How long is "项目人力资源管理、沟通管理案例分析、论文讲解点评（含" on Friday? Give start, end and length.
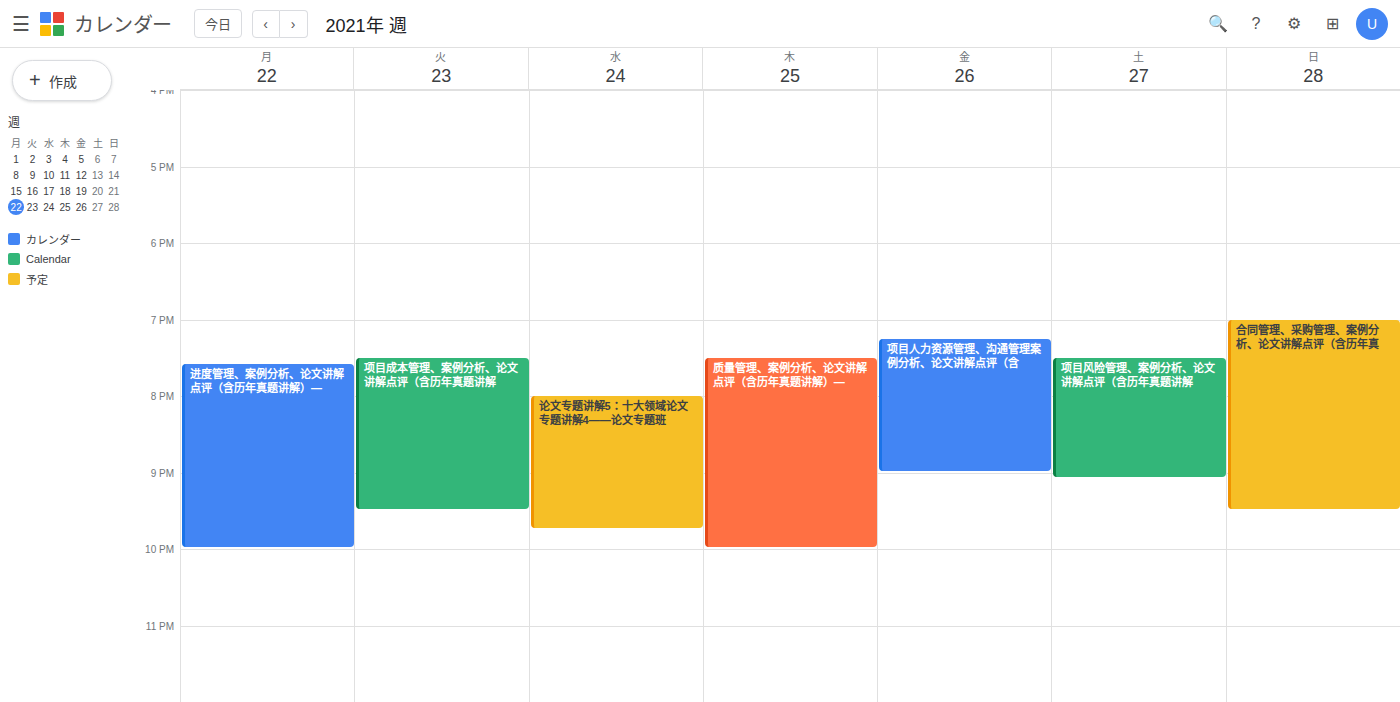
7:15 PM to 9:00 PM, 1 hour 45 minutes